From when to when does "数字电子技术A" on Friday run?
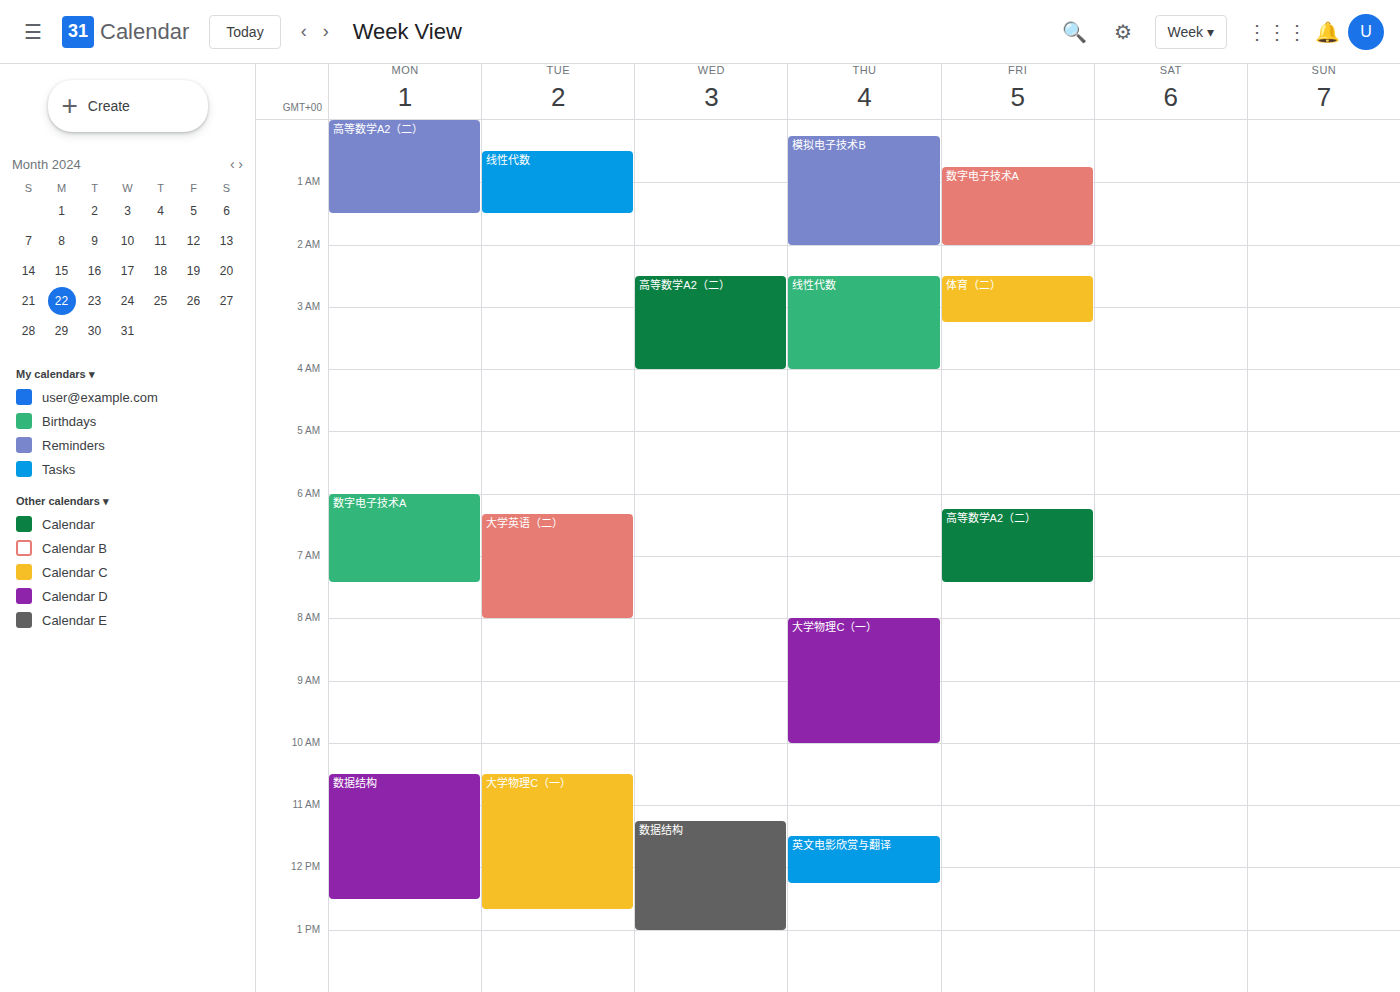
12:45 AM to 2:00 AM